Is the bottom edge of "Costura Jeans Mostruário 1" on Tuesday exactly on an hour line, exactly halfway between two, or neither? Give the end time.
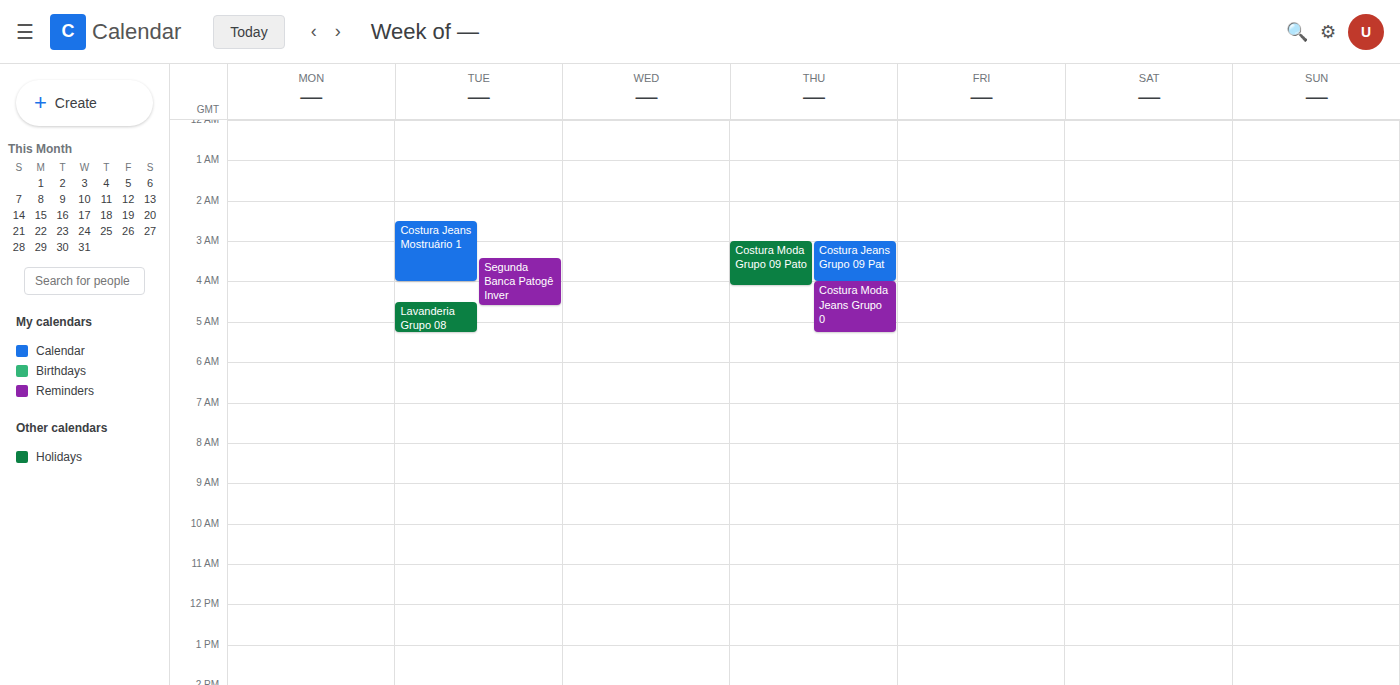
4:00 AM -- exactly on the 4 AM line.